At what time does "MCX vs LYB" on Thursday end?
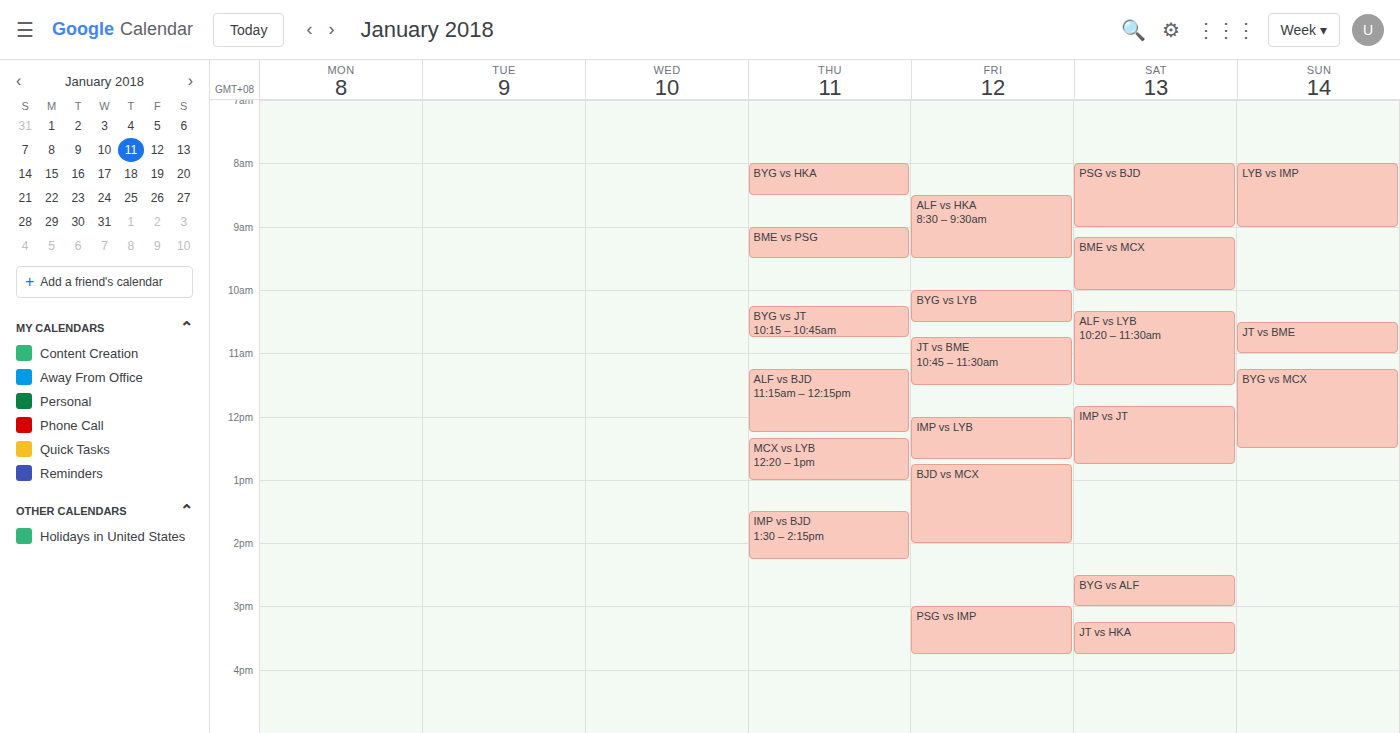
1:00 PM